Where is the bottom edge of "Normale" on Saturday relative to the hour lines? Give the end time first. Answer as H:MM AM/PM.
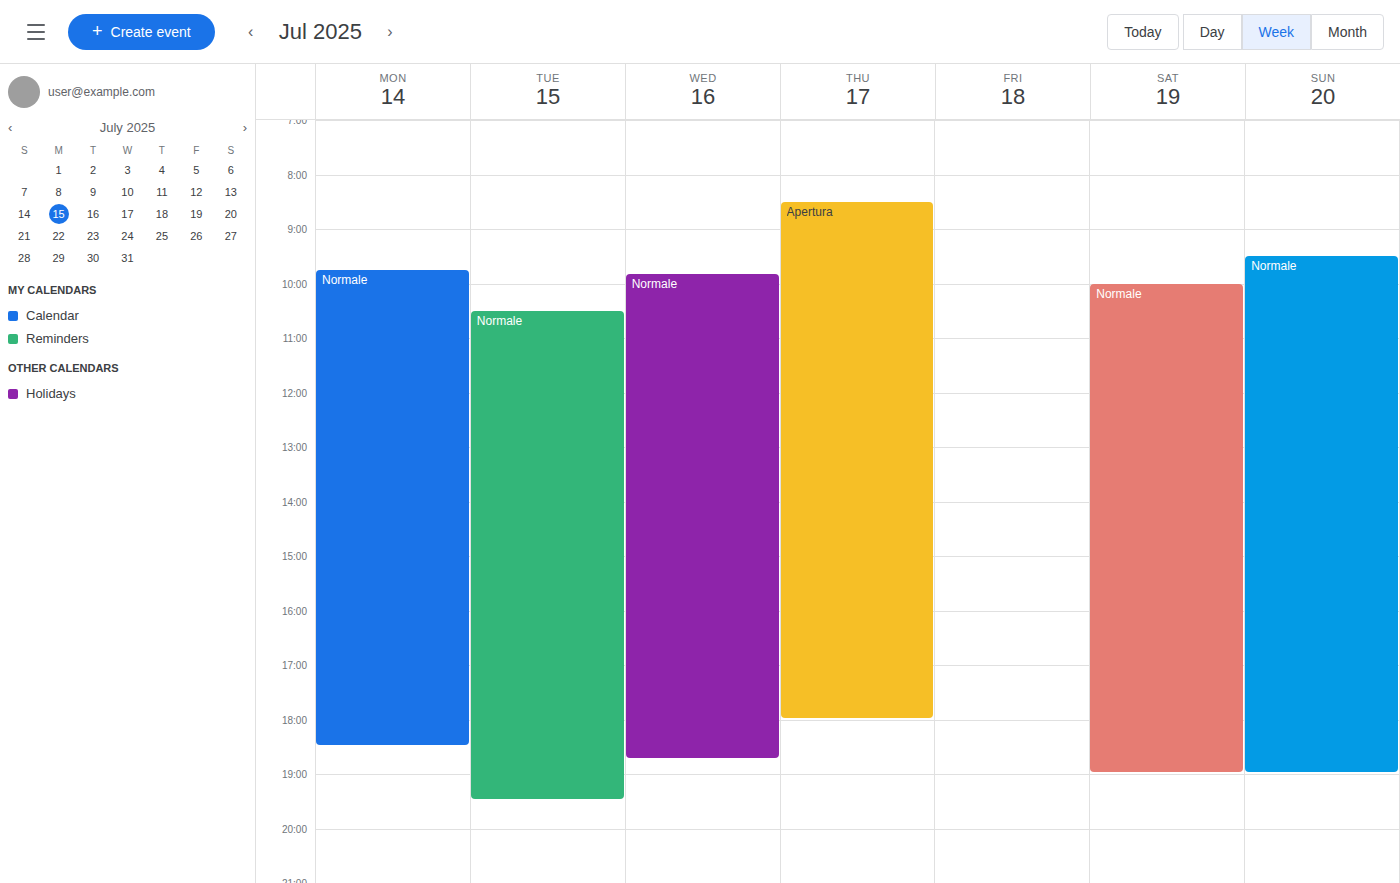
7:00 PM -- exactly on the 7 PM line.